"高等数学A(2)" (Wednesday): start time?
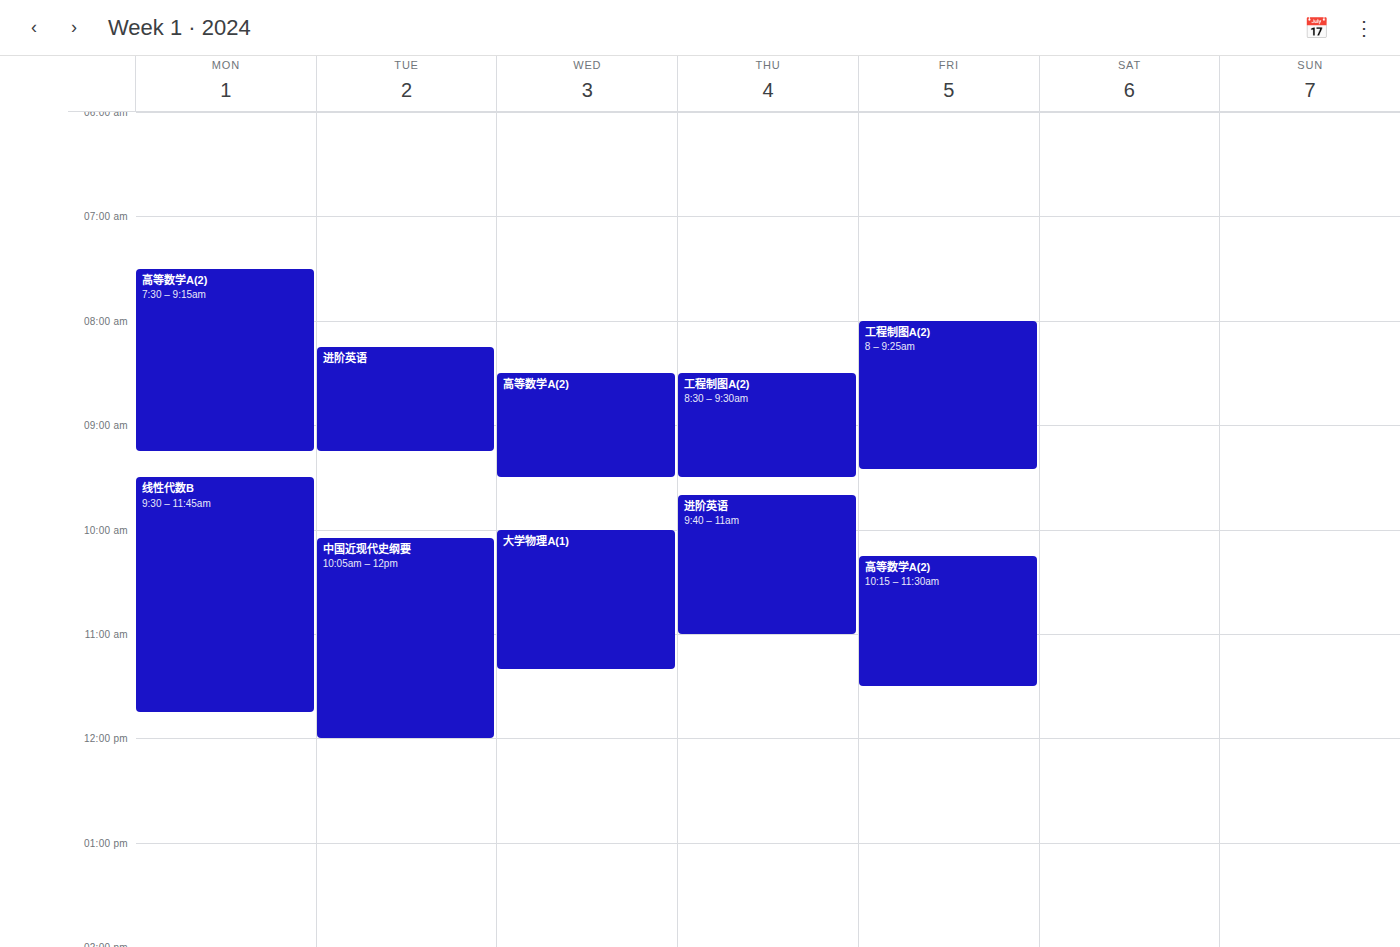
8:30 AM